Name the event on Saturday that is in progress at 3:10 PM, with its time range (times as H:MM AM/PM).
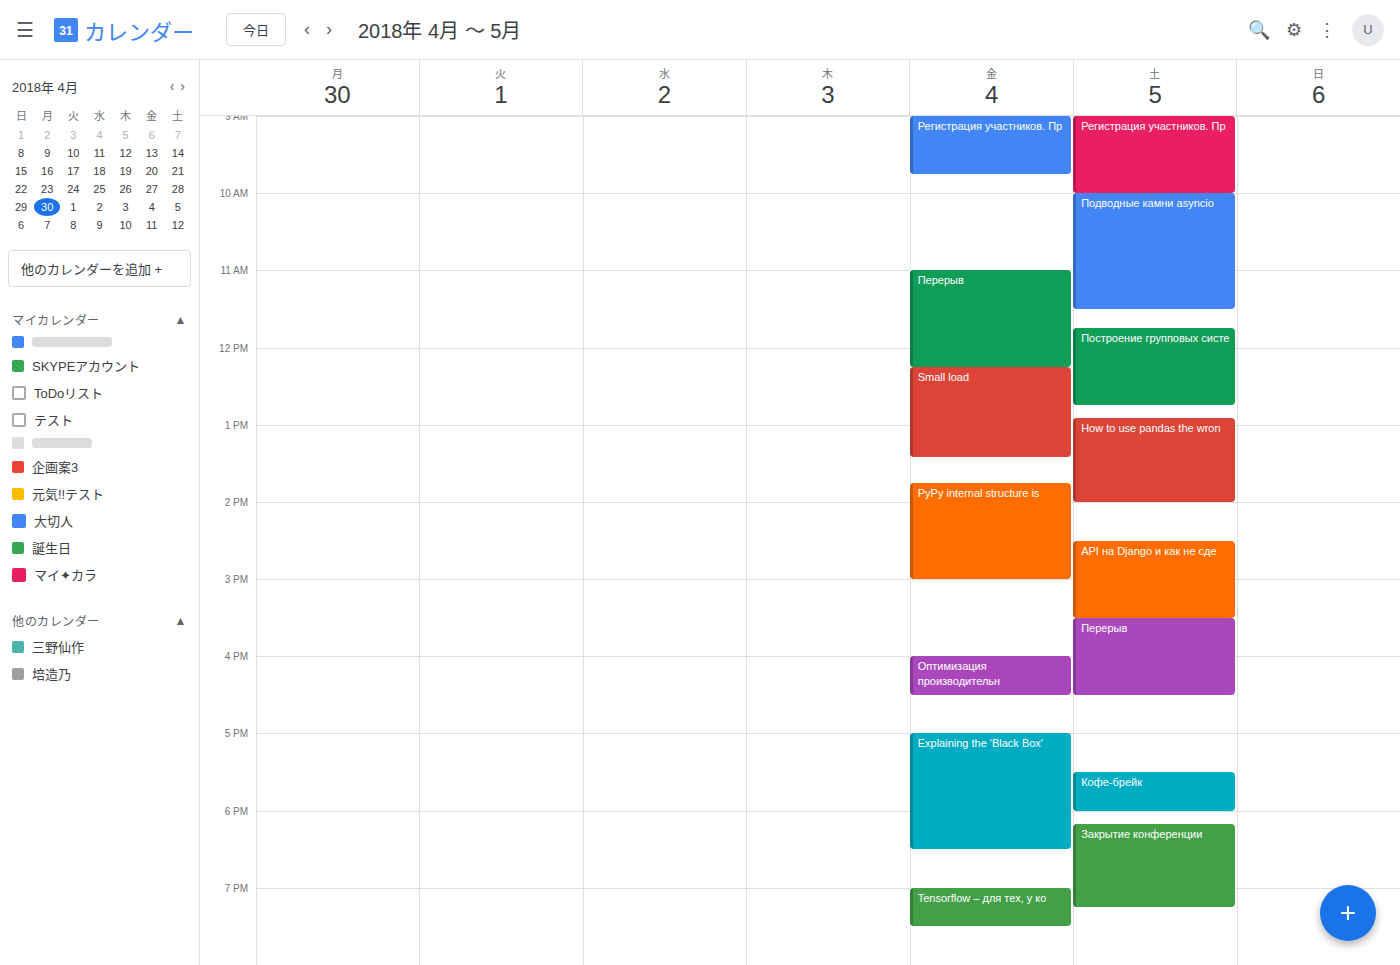
"API на Django и как не cде", 2:30 PM to 3:30 PM